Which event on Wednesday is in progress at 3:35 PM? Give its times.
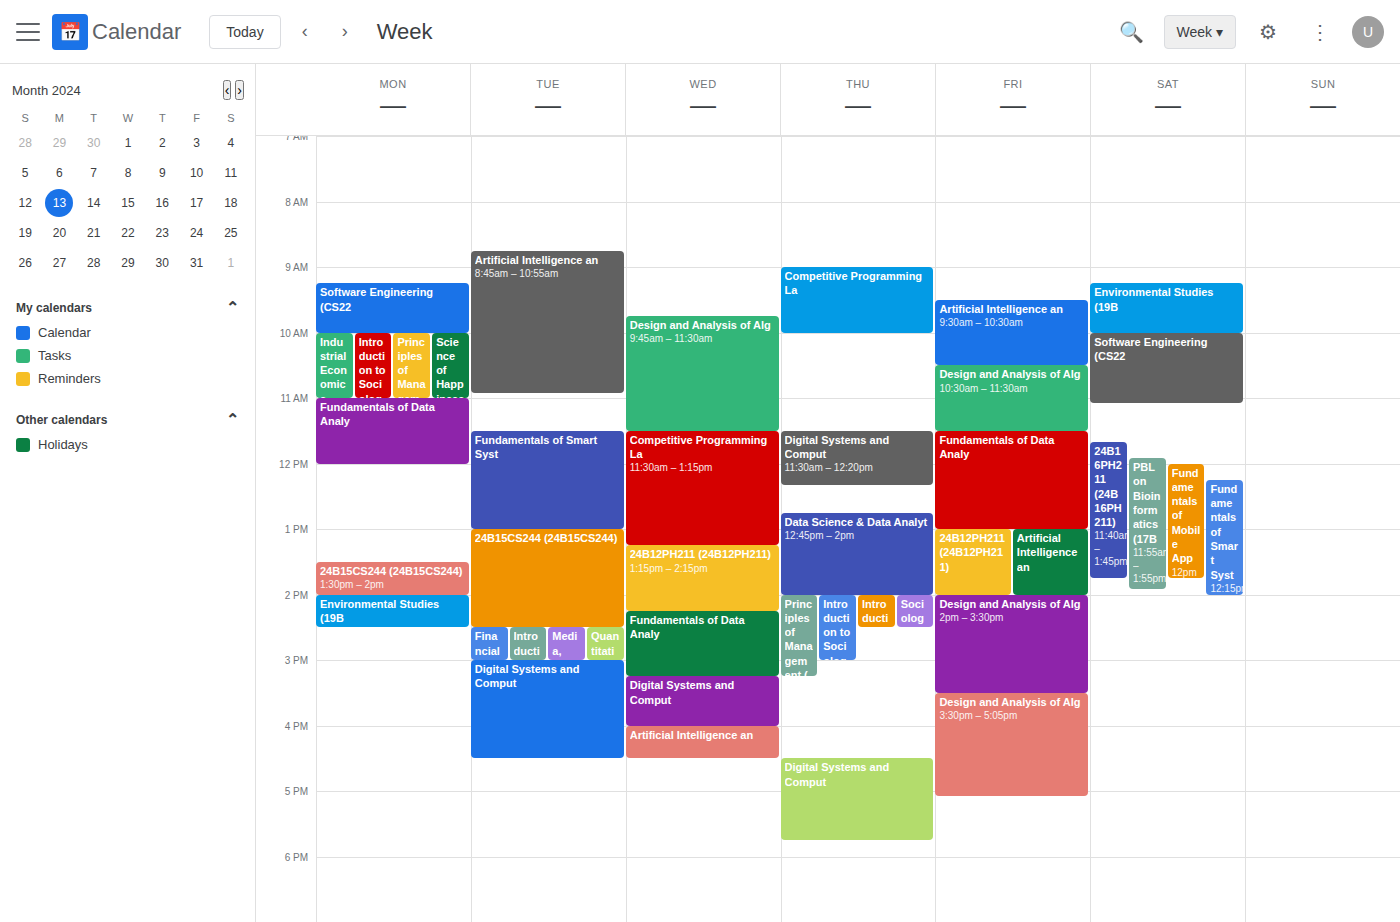
"Digital Systems and Comput", 3:15 PM to 4:00 PM